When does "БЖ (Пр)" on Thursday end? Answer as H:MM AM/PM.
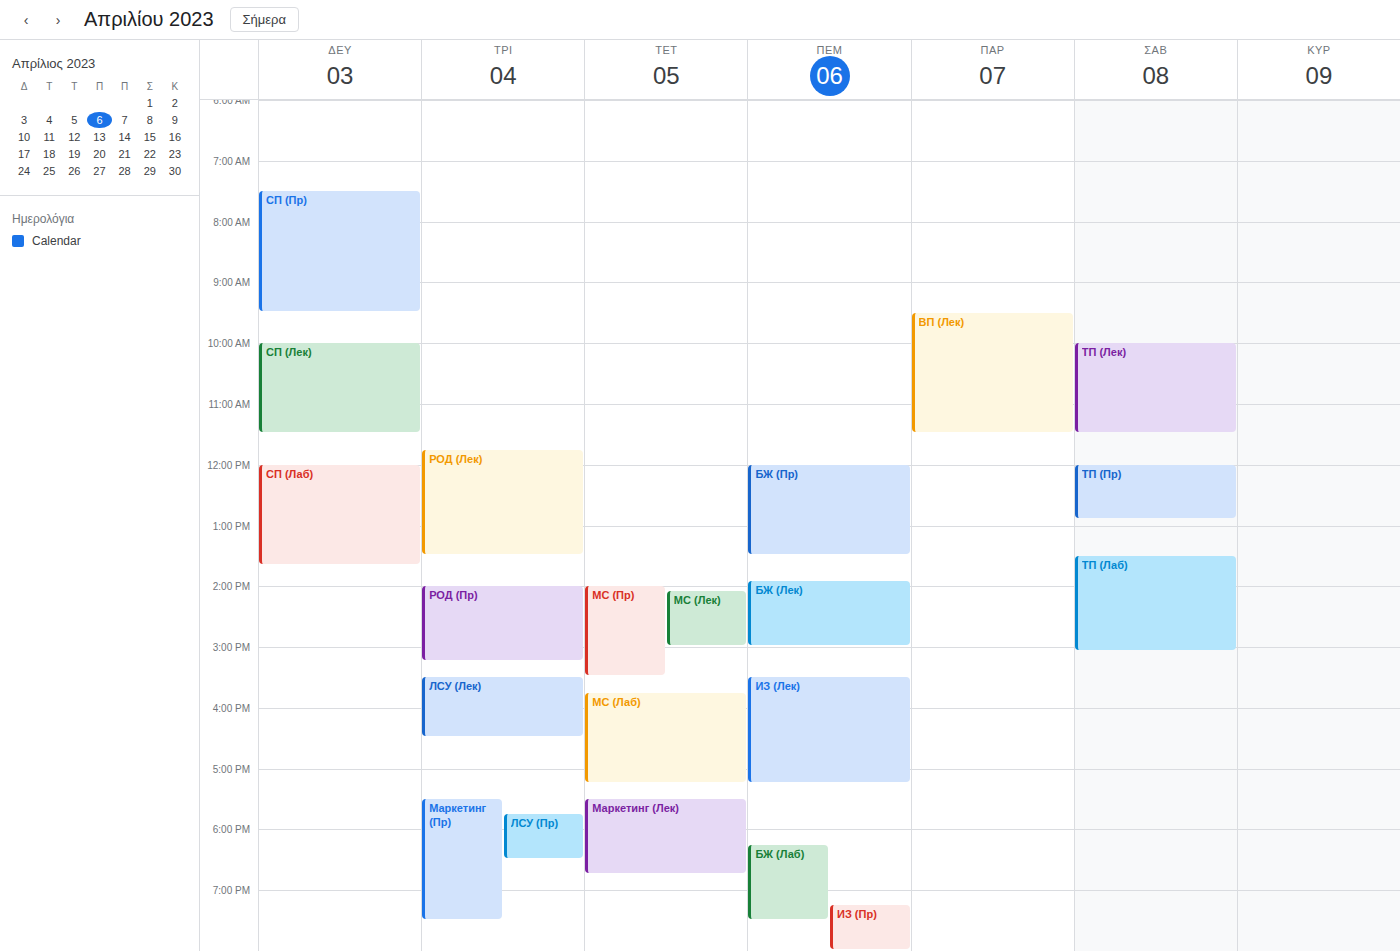
1:30 PM